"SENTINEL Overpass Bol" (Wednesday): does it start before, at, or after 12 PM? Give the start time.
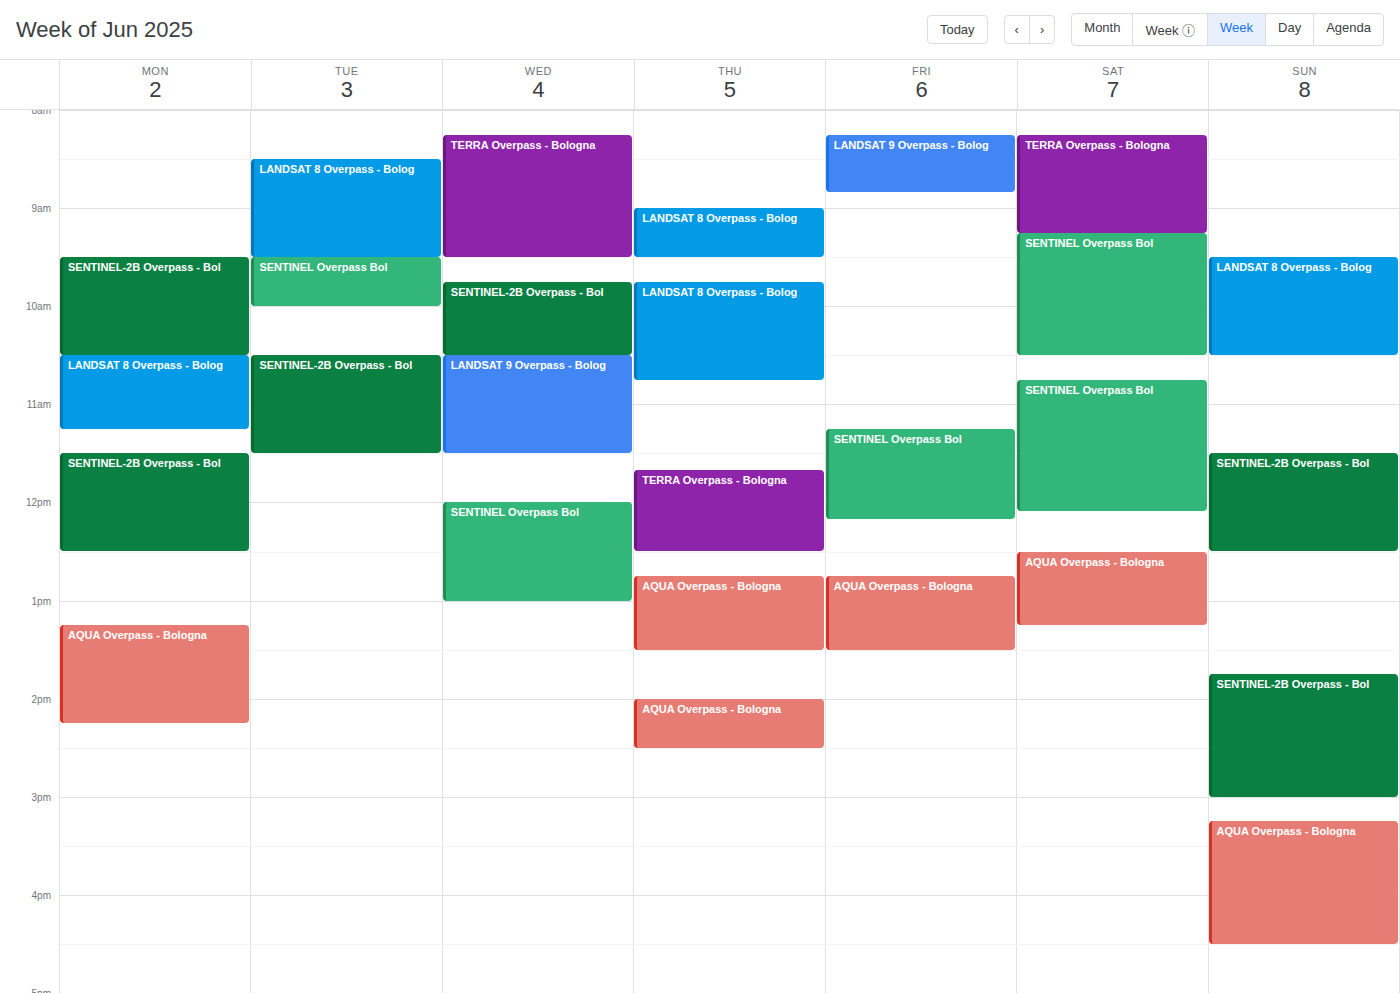
12:00 PM -- exactly at 12 PM, on the 12 PM line.